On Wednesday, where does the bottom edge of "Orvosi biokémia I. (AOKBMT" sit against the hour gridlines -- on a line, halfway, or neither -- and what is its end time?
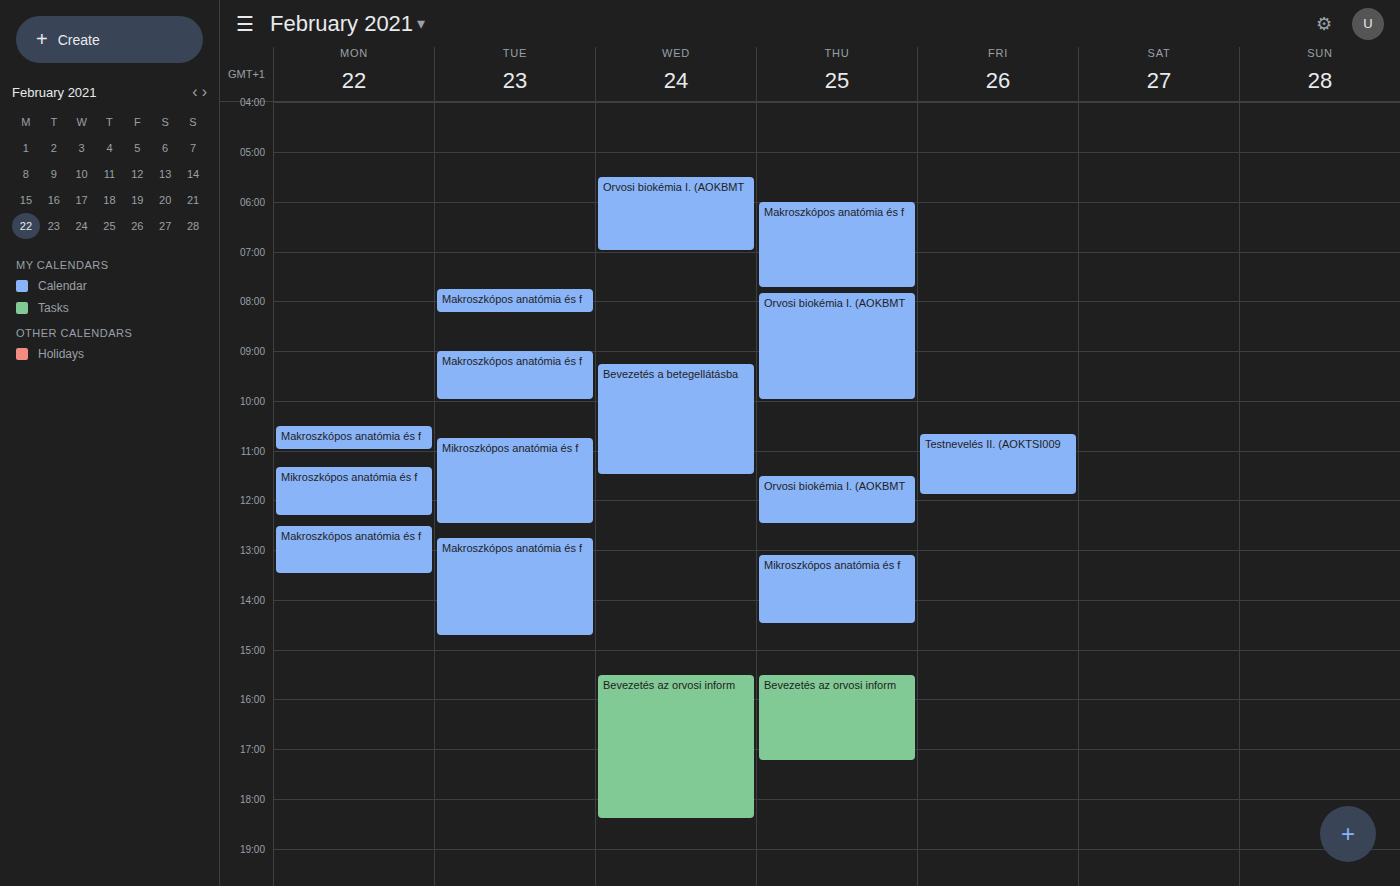
07:00 -- exactly on the 07:00 line.